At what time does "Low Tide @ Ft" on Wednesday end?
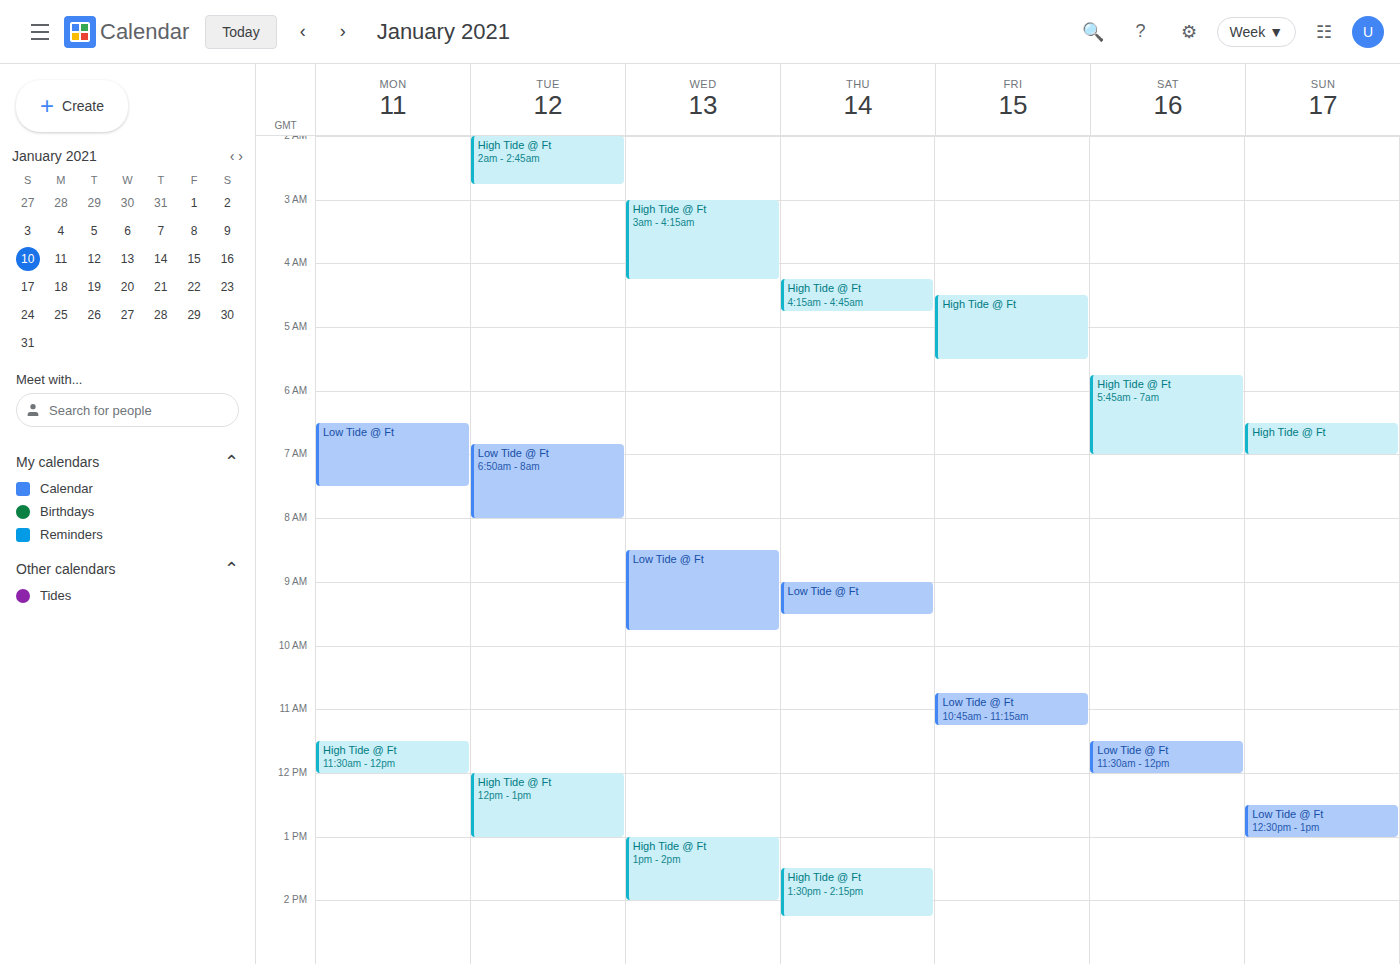
9:45 AM